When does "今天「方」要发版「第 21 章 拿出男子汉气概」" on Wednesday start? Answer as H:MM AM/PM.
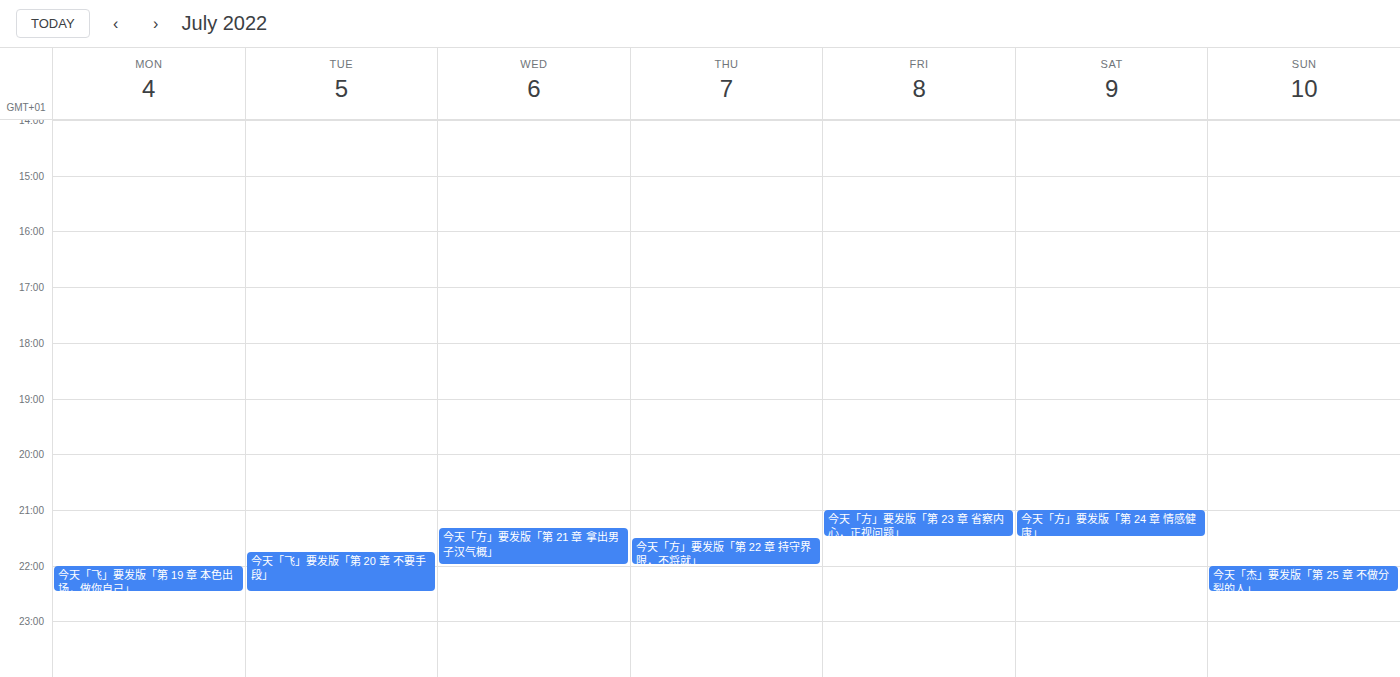
9:20 PM